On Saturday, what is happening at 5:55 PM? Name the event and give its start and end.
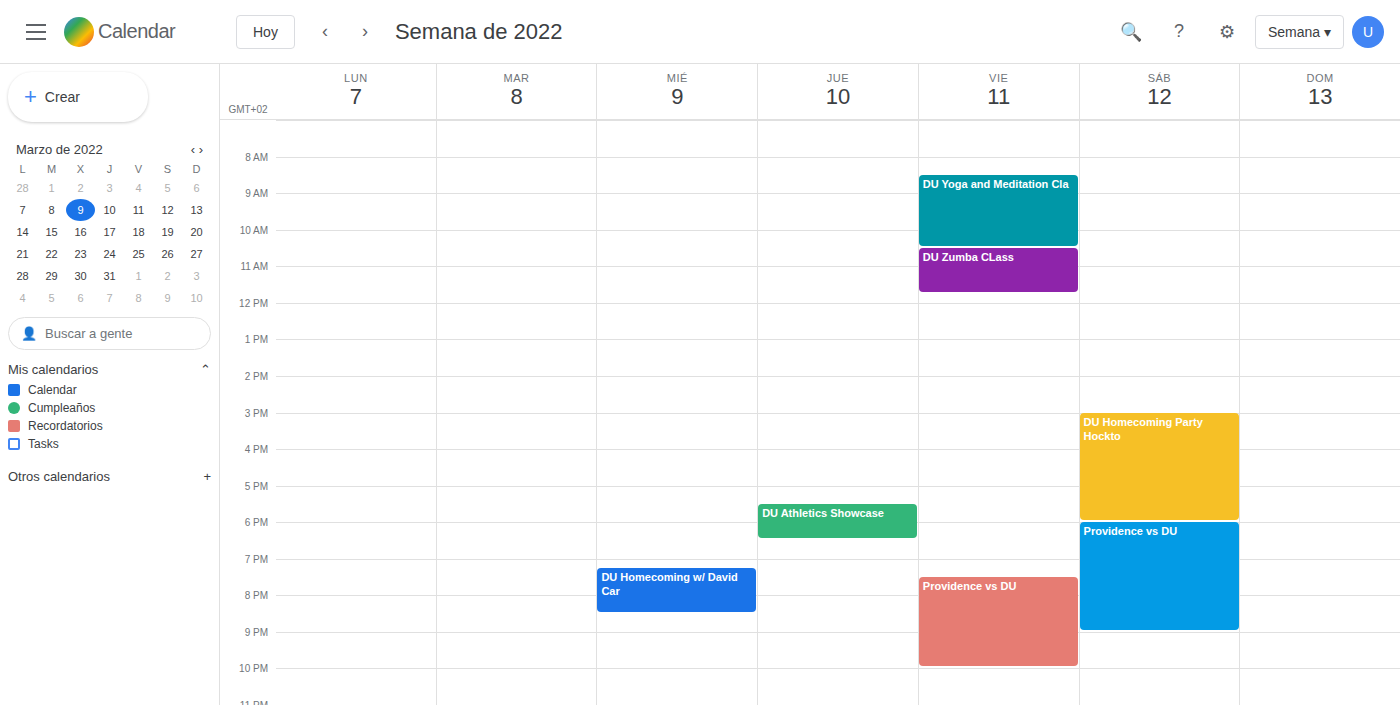
"DU Homecoming Party Hockto", 3:00 PM to 6:00 PM